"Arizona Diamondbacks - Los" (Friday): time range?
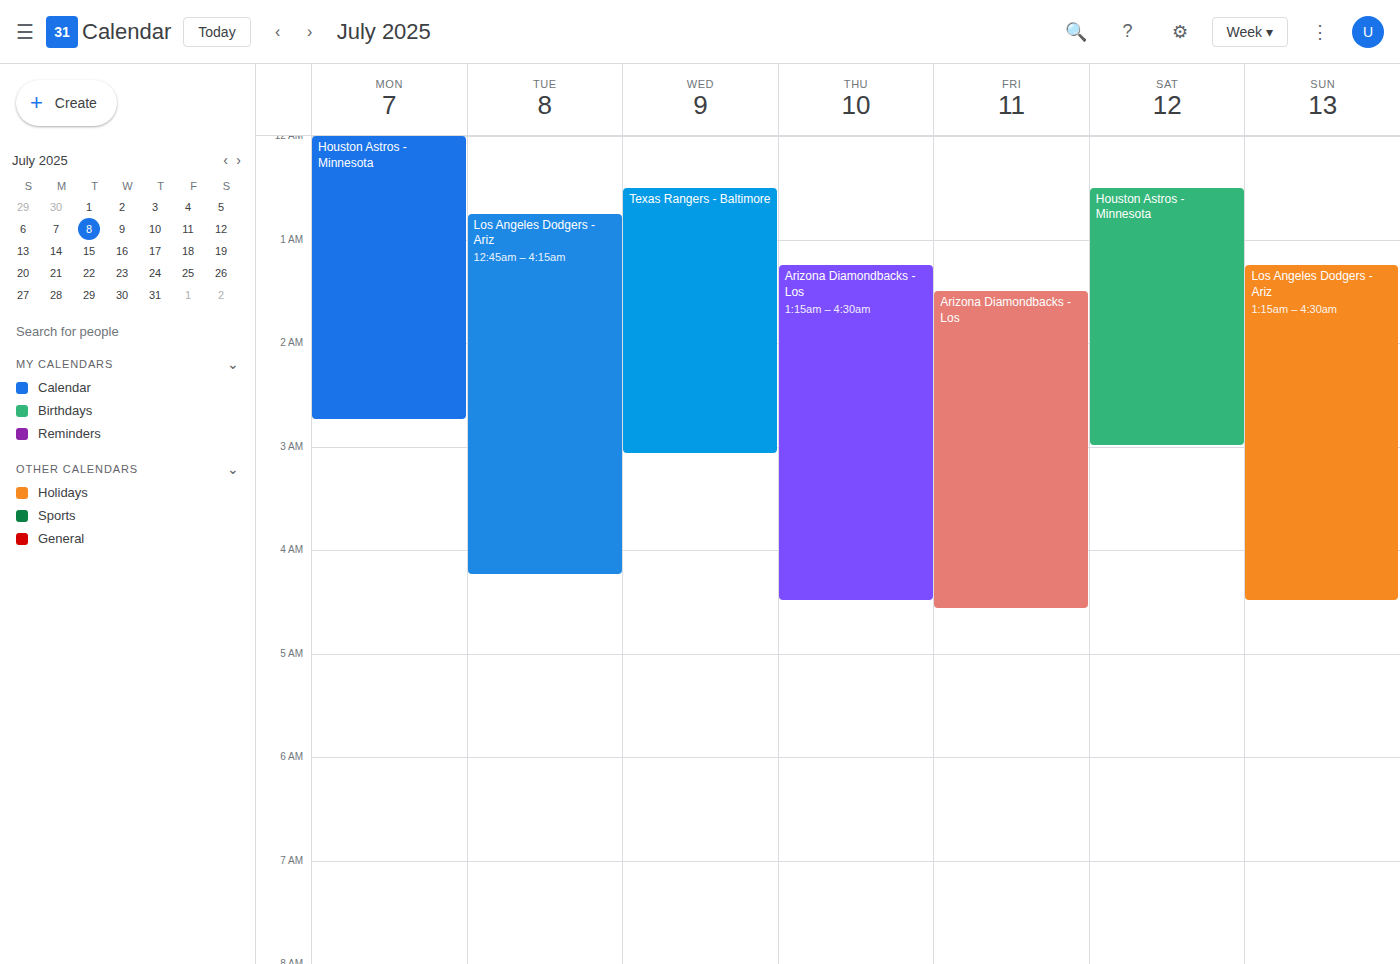
1:30 AM to 4:35 AM